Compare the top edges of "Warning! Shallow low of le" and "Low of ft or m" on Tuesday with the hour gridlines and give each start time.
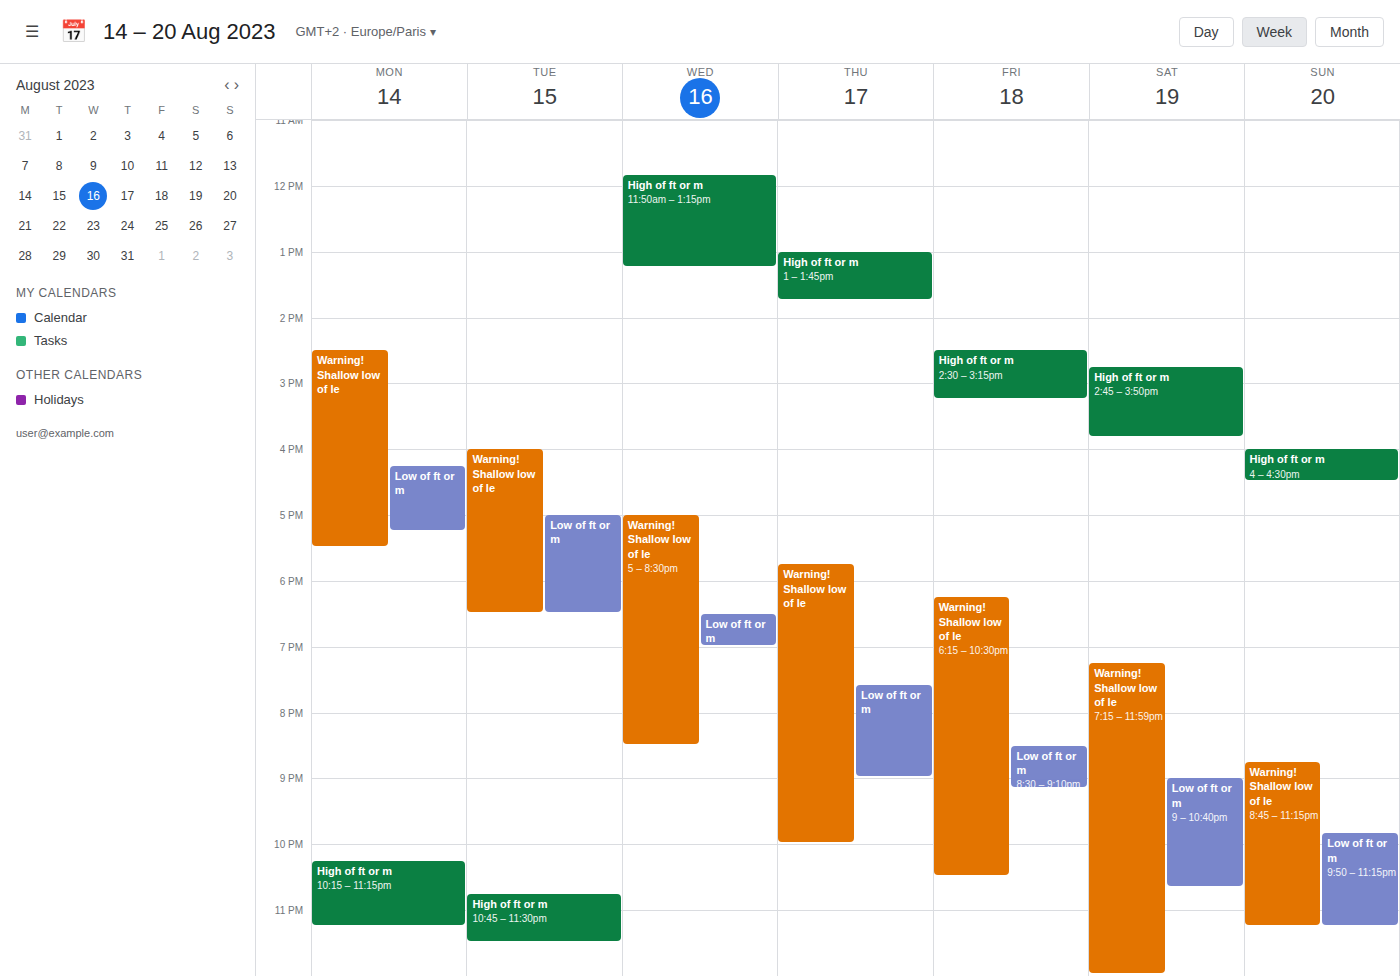
"Warning! Shallow low of le": 4:00 PM, exactly on the 4 PM line. "Low of ft or m": 5:00 PM, exactly on the 5 PM line.